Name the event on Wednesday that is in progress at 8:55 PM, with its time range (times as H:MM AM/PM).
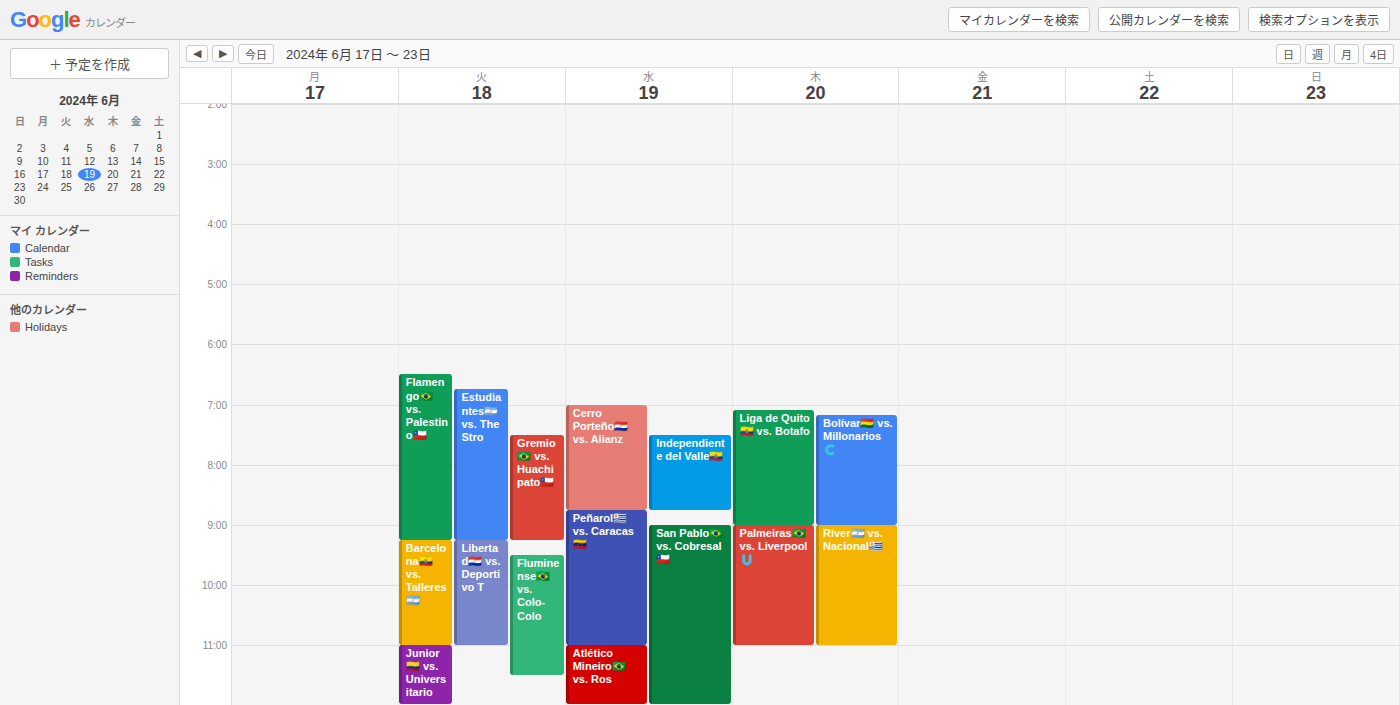
"Peñarol🇺🇾 vs. Caracas🇻🇪", 8:45 PM to 11:00 PM